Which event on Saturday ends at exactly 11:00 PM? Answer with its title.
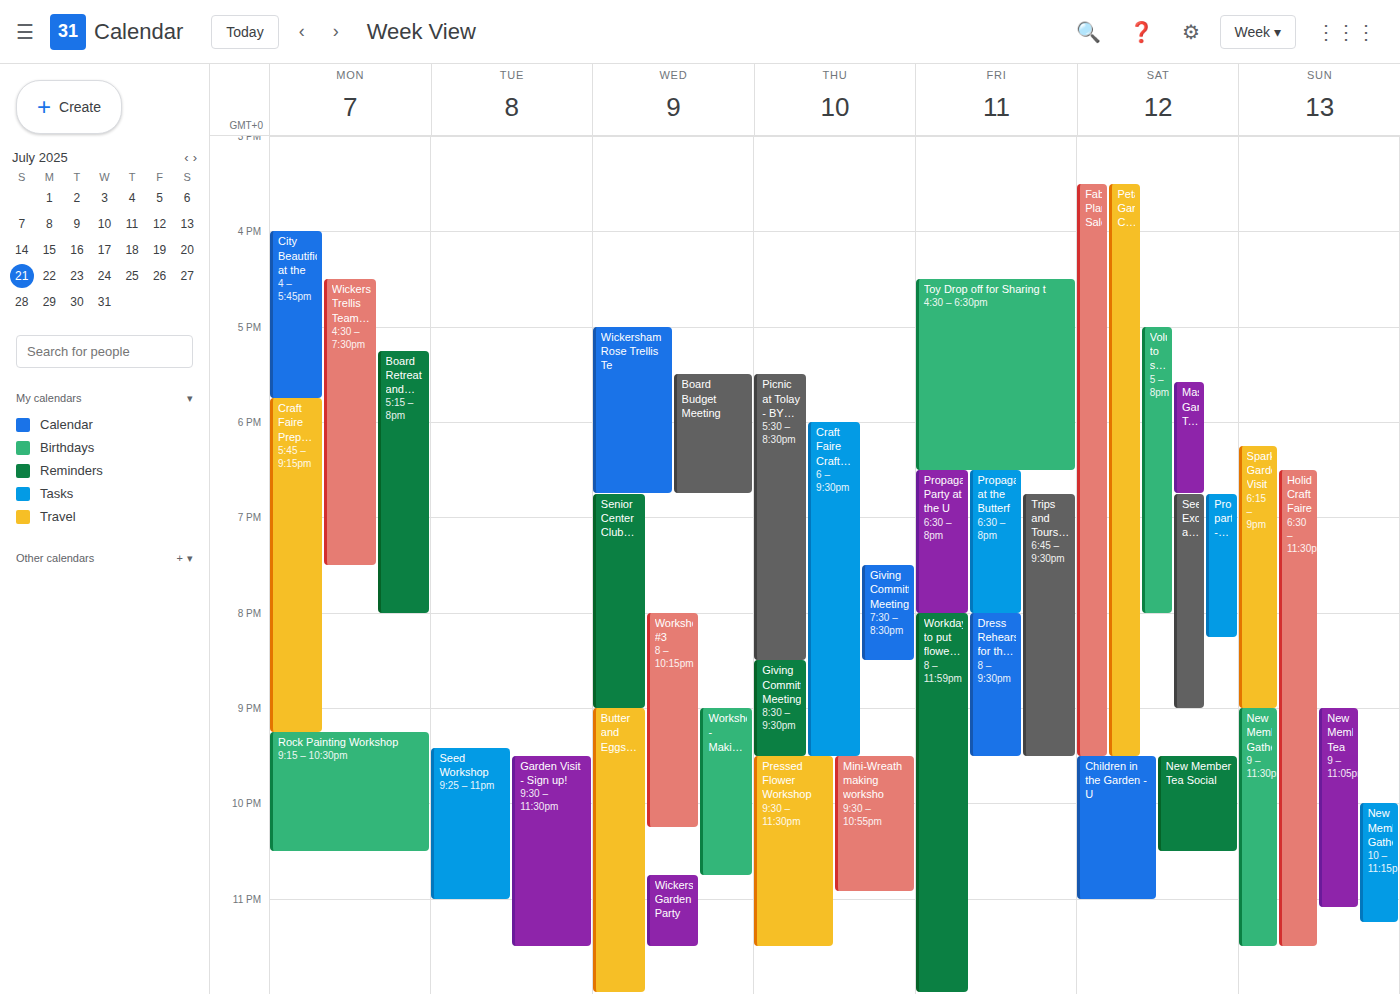
"Children in the Garden - U"